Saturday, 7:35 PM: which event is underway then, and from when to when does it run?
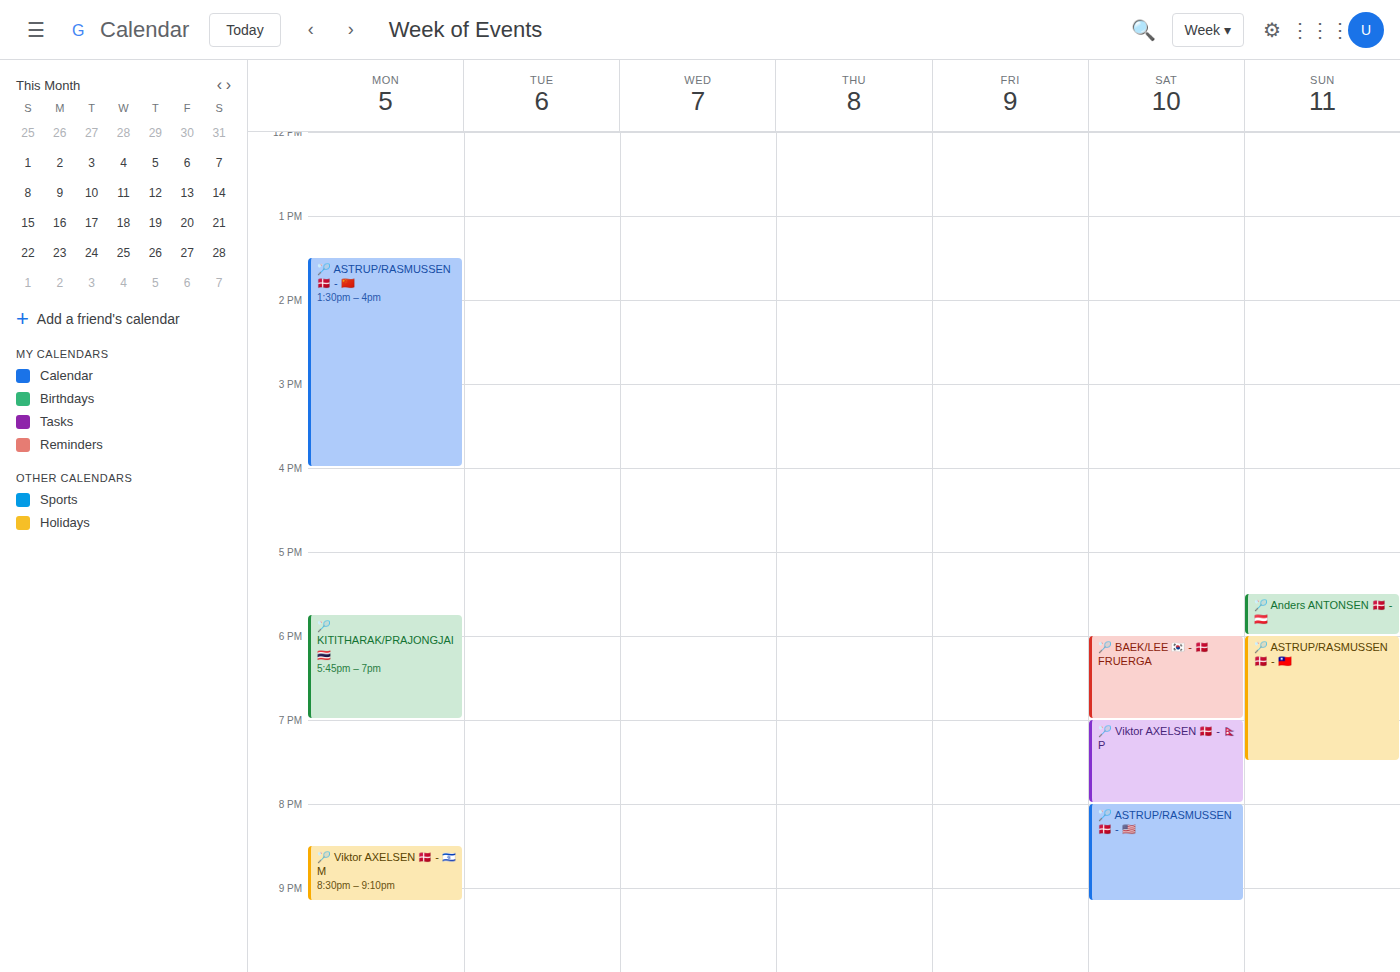
"🏸 Viktor AXELSEN 🇩🇰 - 🇳🇵 P", 7:00 PM to 8:00 PM